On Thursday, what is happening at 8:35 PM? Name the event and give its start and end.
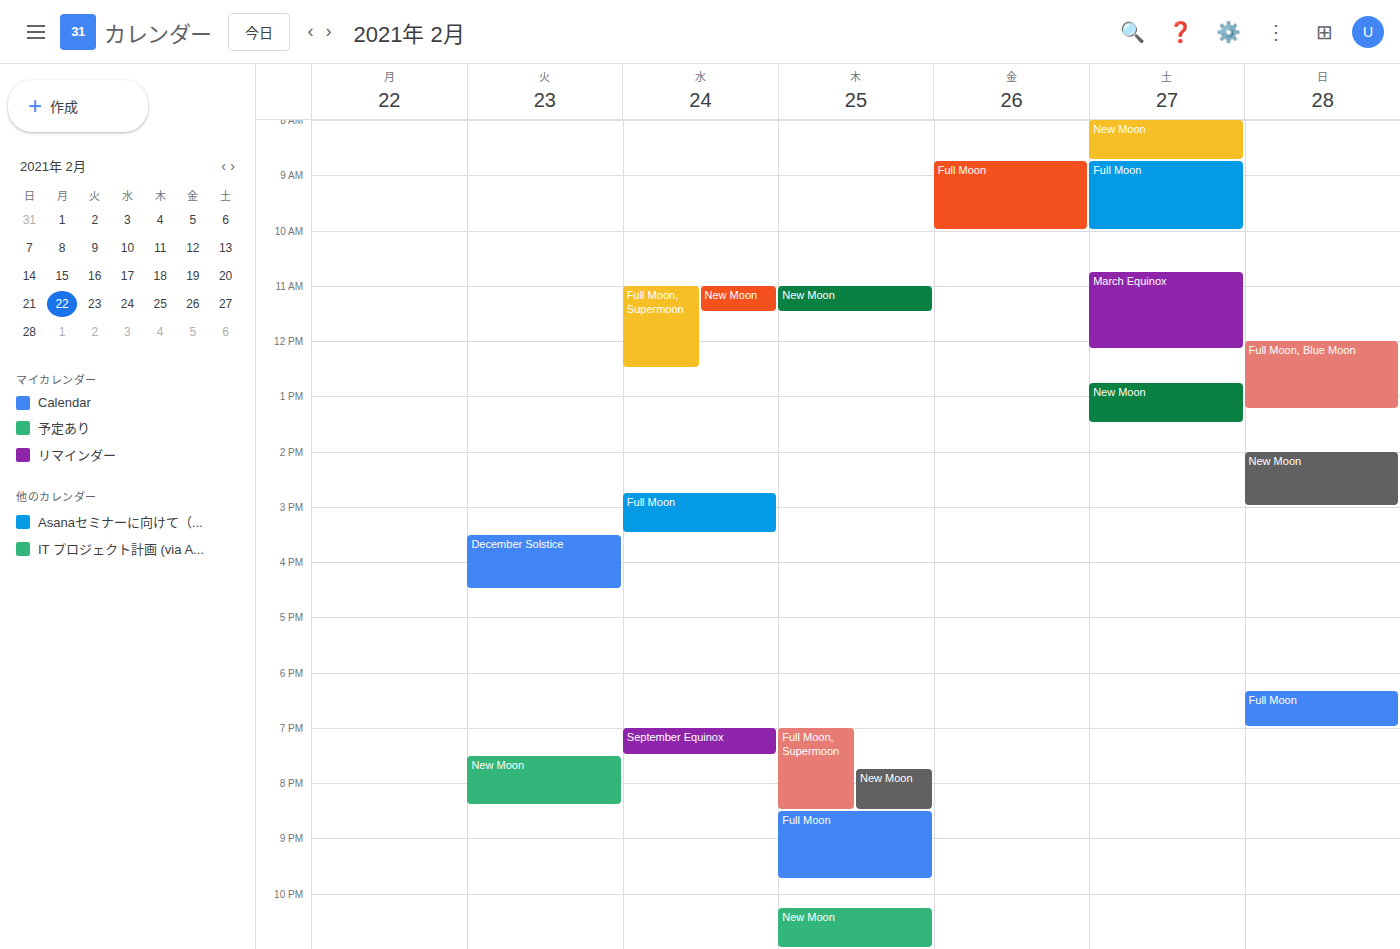
"Full Moon", 8:30 PM to 9:45 PM